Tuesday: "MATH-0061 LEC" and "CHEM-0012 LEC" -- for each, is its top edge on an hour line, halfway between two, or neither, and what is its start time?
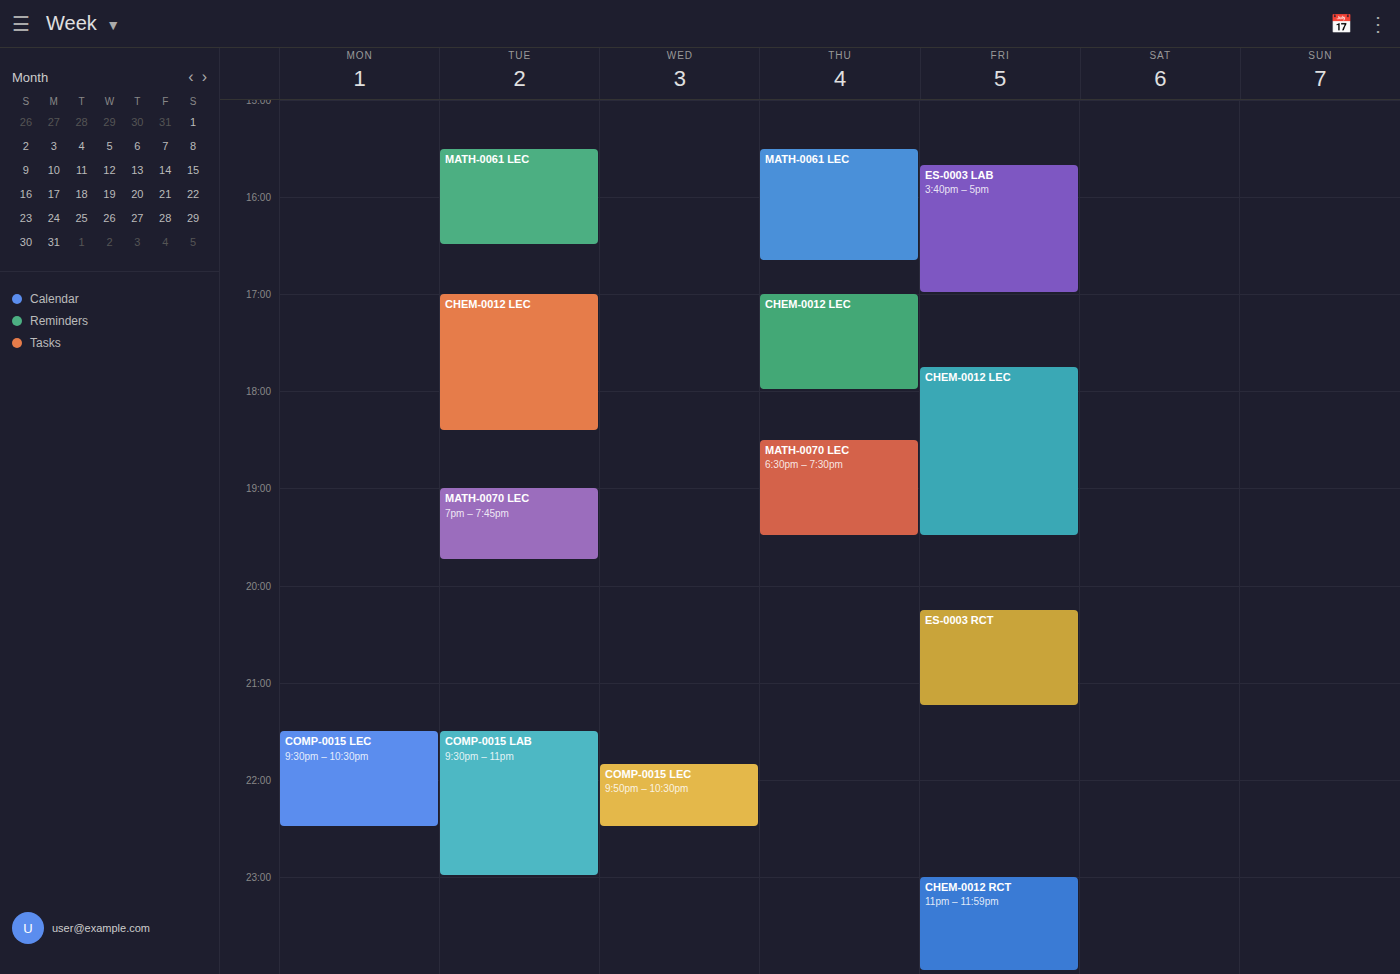
"MATH-0061 LEC": 3:30 PM, halfway between the 3 PM and 4 PM lines. "CHEM-0012 LEC": 5:00 PM, exactly on the 5 PM line.